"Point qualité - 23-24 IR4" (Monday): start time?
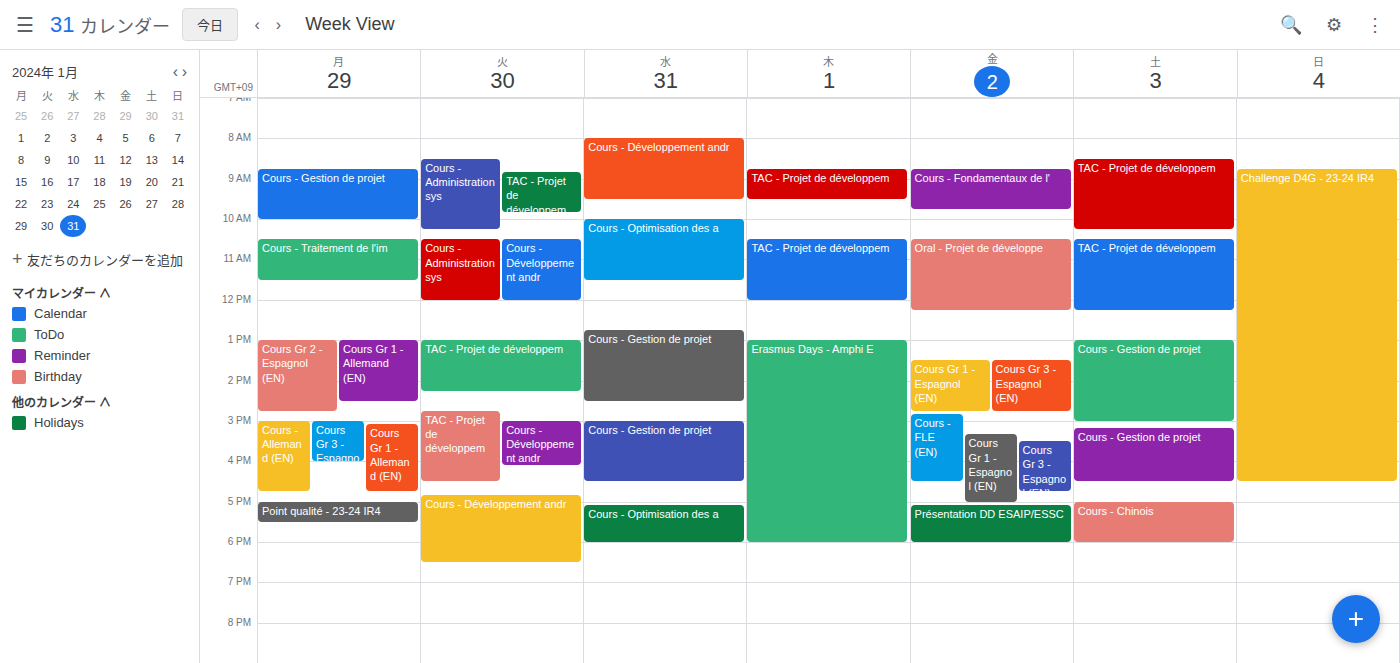
5:00 PM